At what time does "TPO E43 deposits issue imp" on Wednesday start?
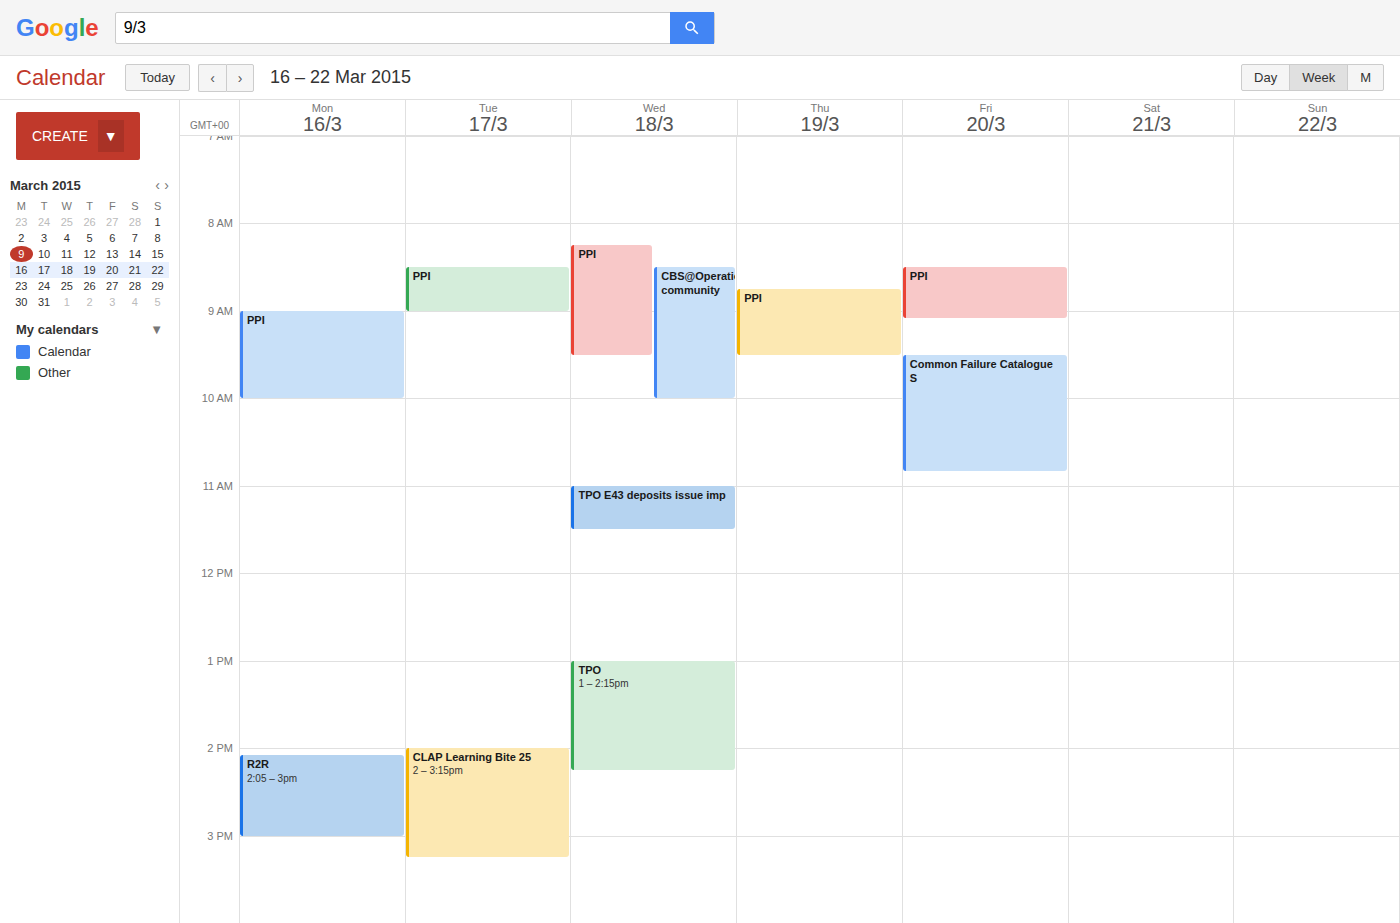
11:00 AM